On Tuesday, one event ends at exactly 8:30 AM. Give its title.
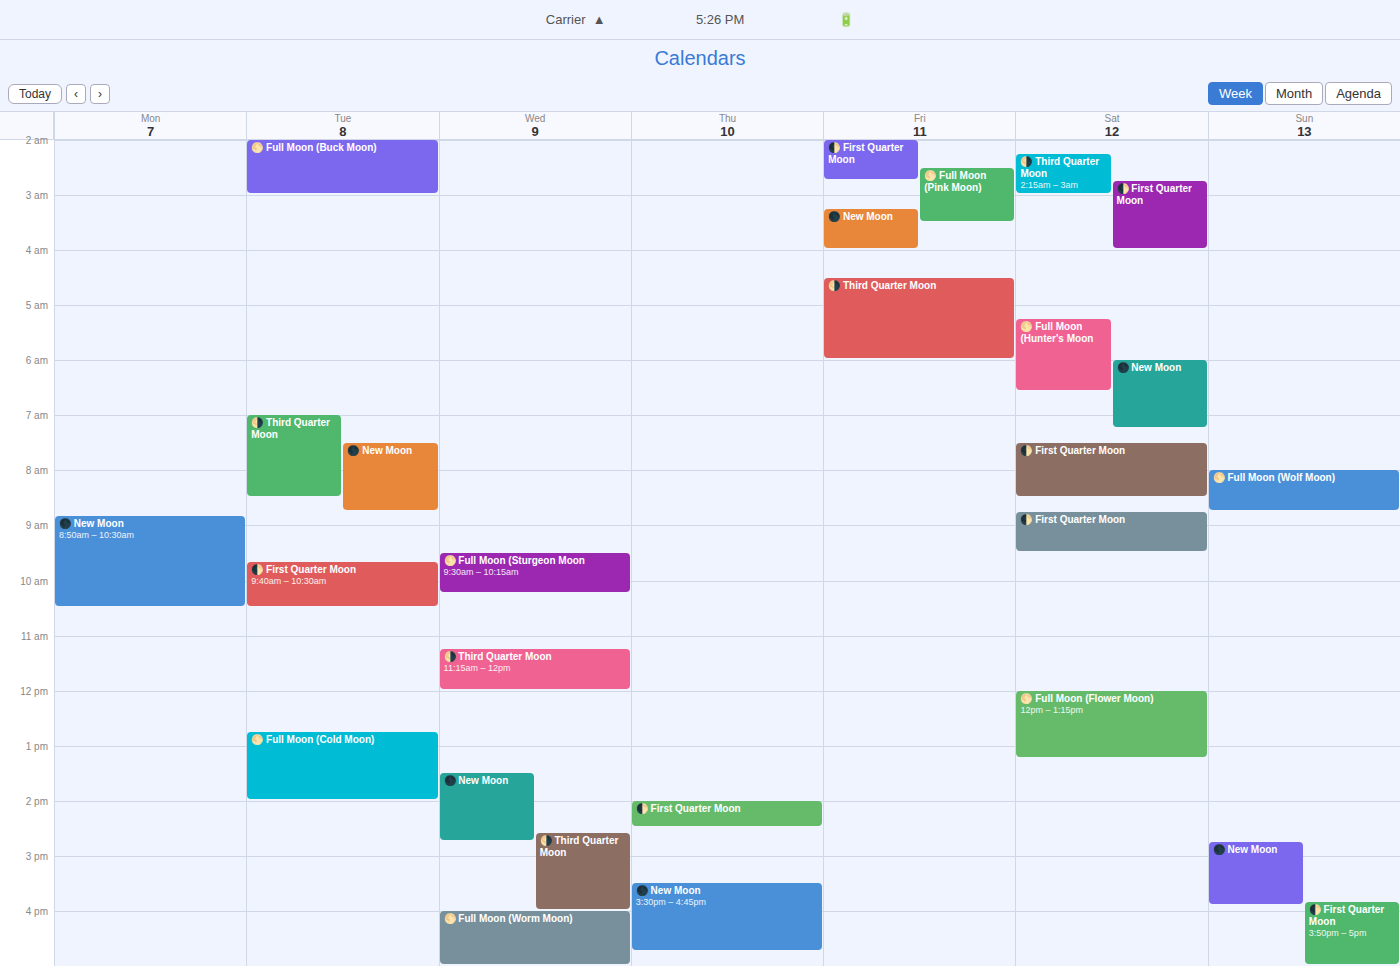
"🌗 Third Quarter Moon"